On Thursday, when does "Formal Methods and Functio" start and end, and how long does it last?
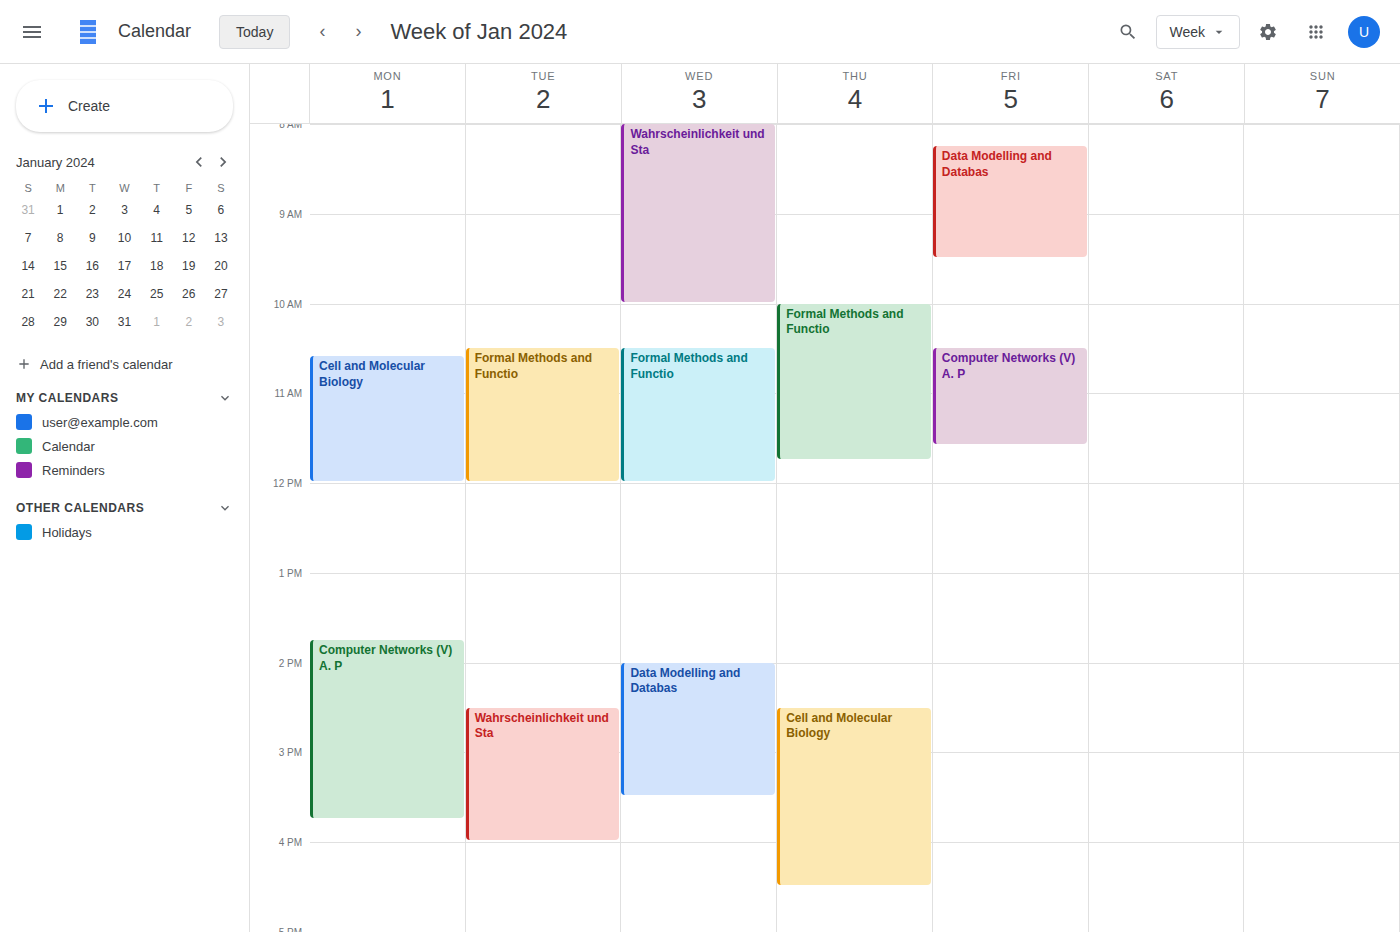
10:00 AM to 11:45 AM, 1 hour 45 minutes